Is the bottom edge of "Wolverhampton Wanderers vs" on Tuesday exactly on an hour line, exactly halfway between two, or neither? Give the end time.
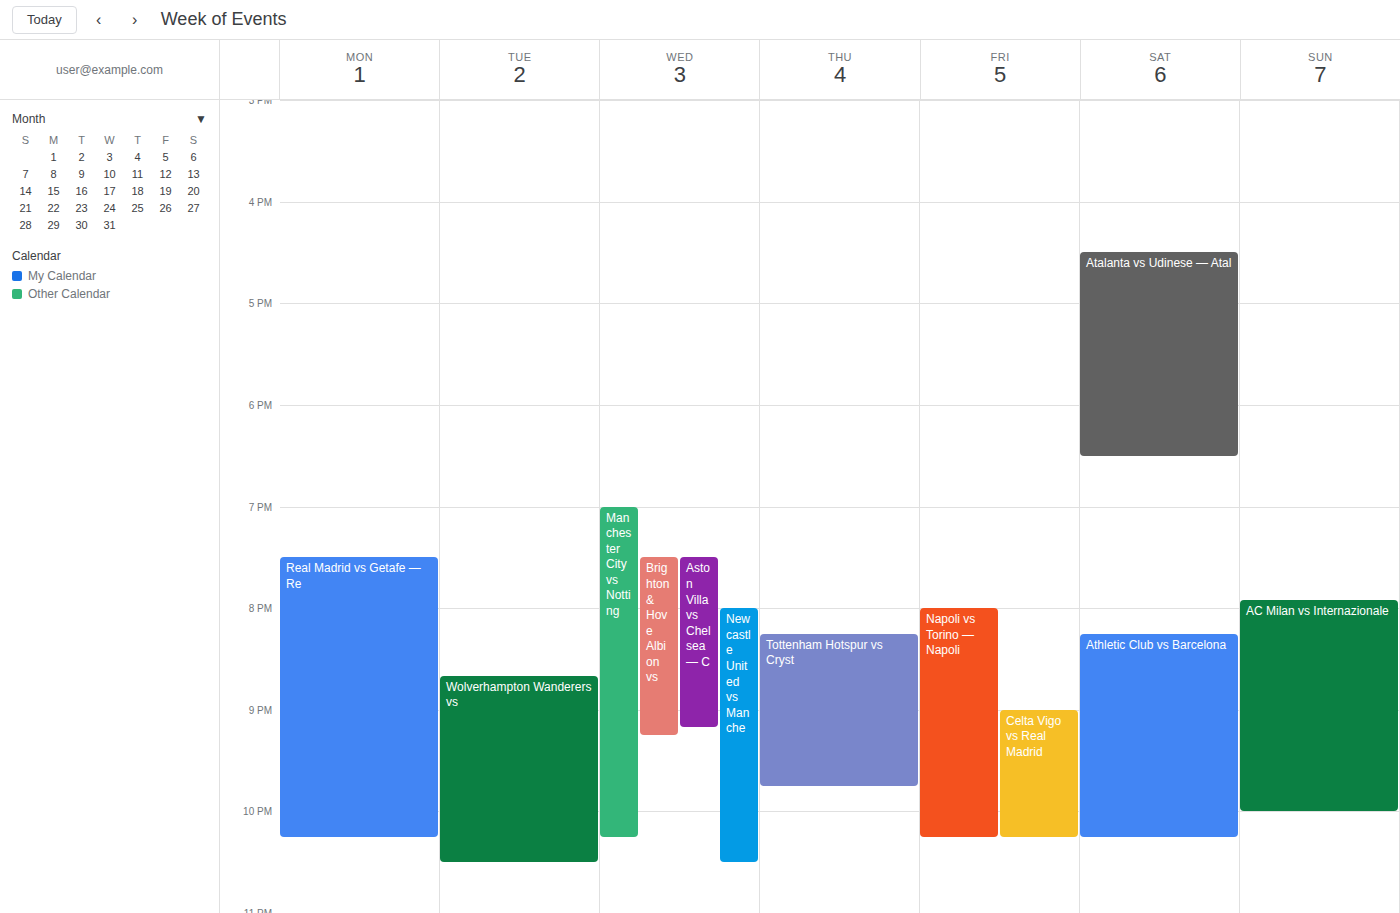
10:30 PM -- halfway between the 10 PM and 11 PM lines.